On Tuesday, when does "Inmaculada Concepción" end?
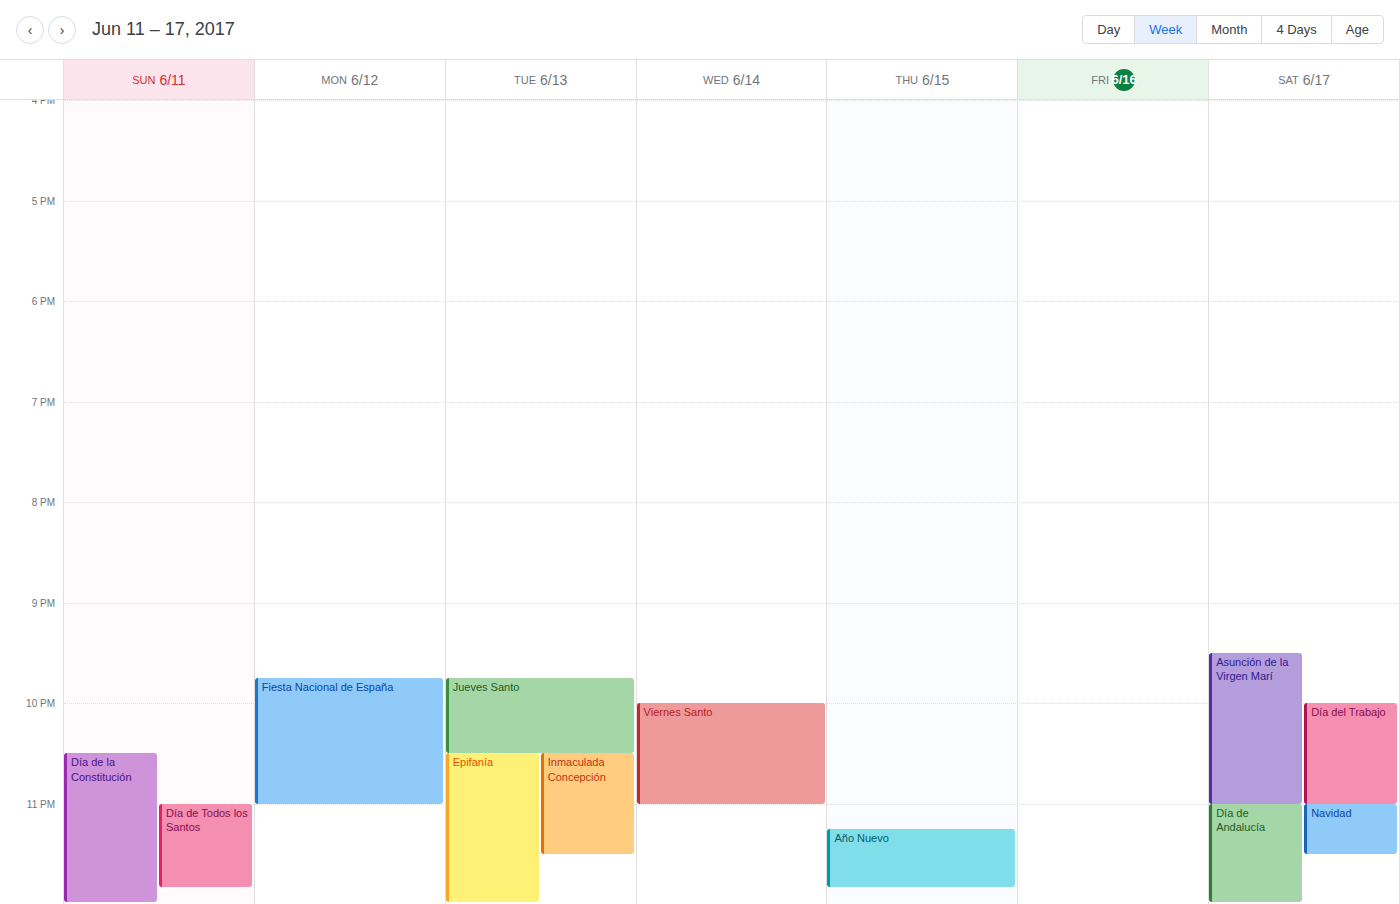
11:30 PM